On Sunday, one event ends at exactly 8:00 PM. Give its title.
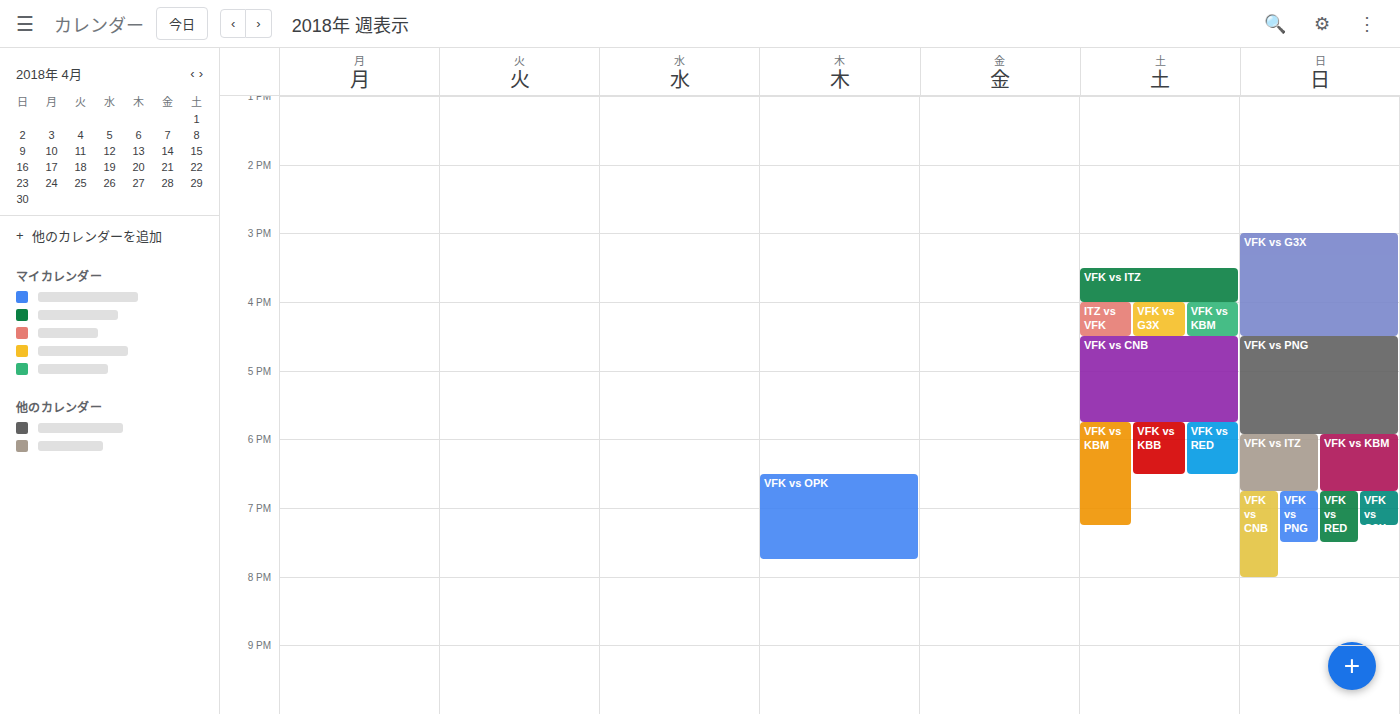
"VFK vs CNB"